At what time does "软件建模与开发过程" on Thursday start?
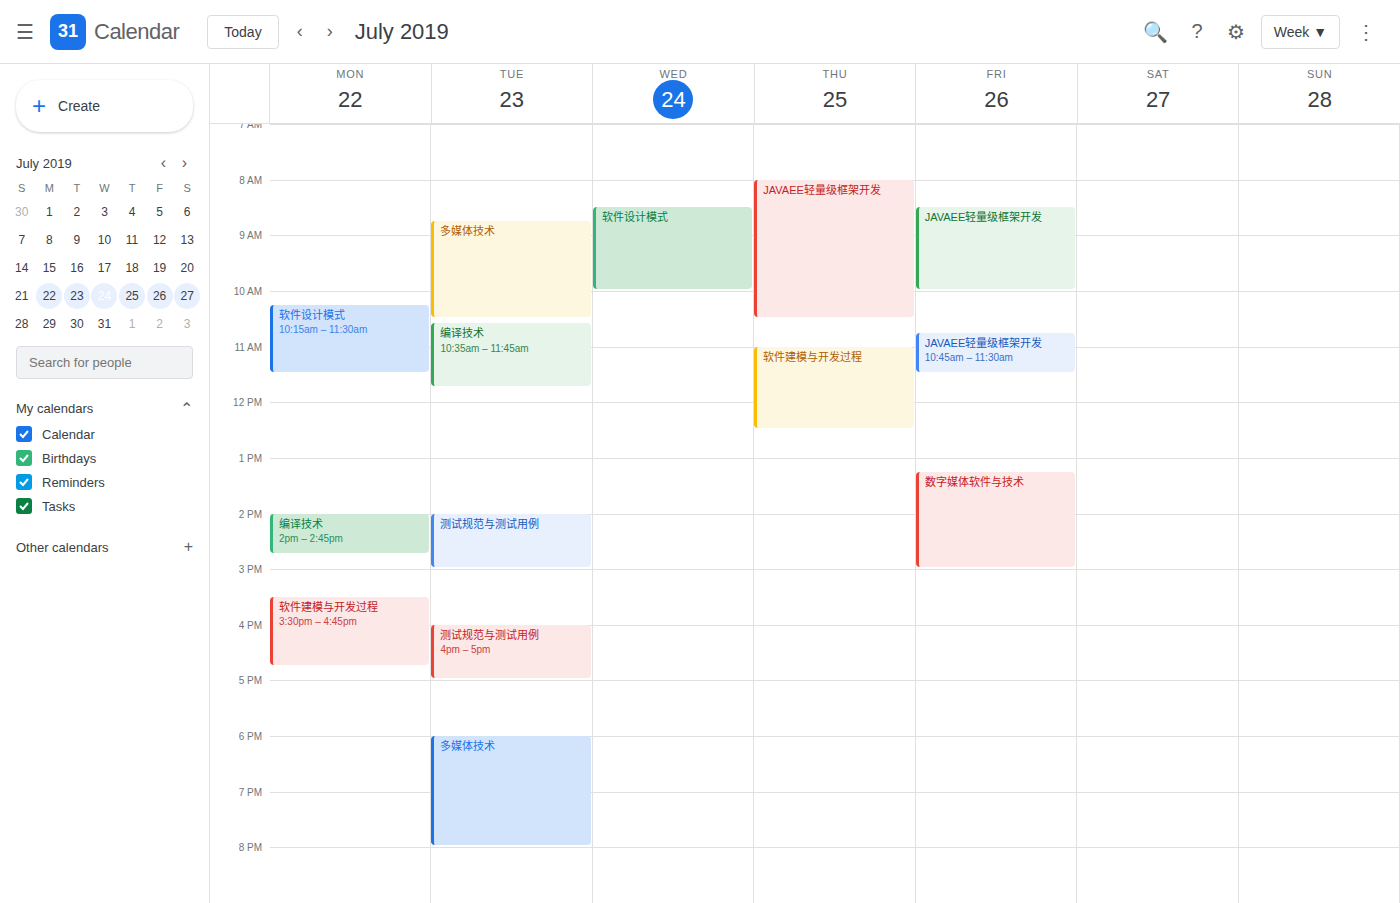
11:00 AM